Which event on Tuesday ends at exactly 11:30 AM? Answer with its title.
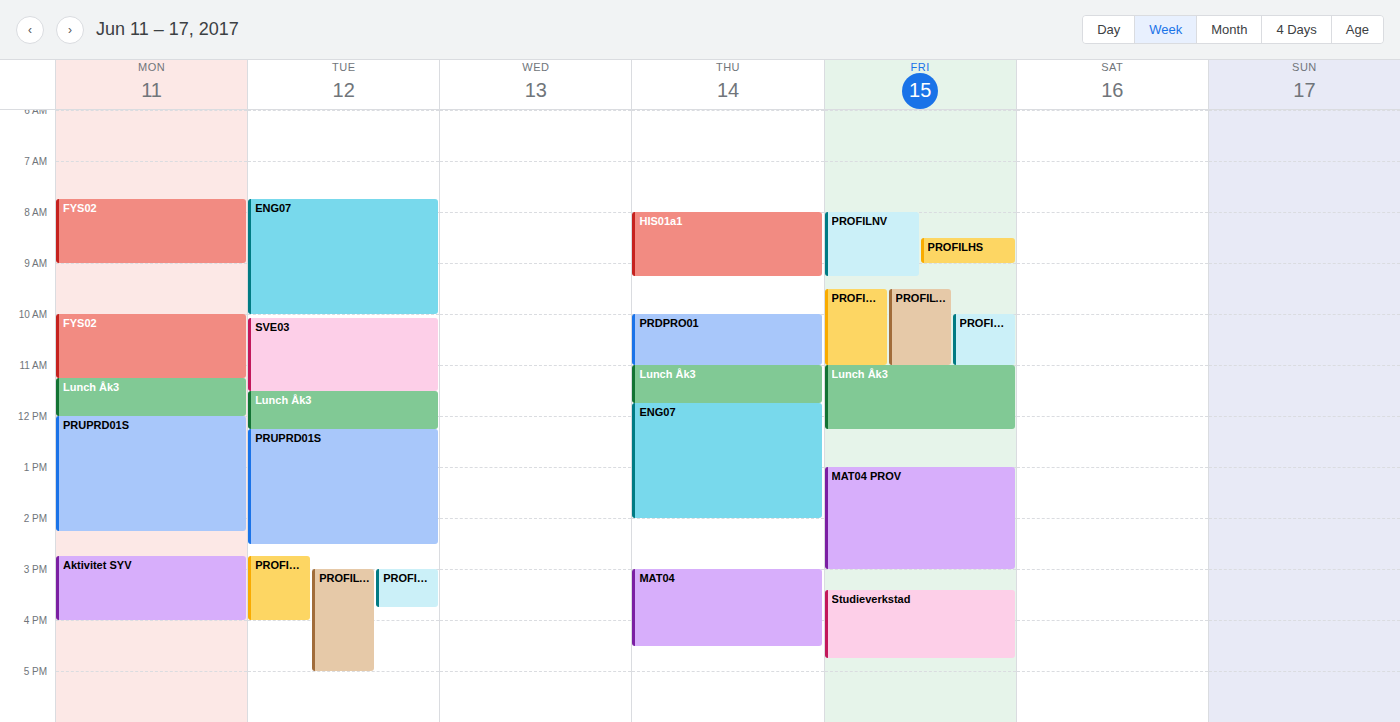
"SVE03"